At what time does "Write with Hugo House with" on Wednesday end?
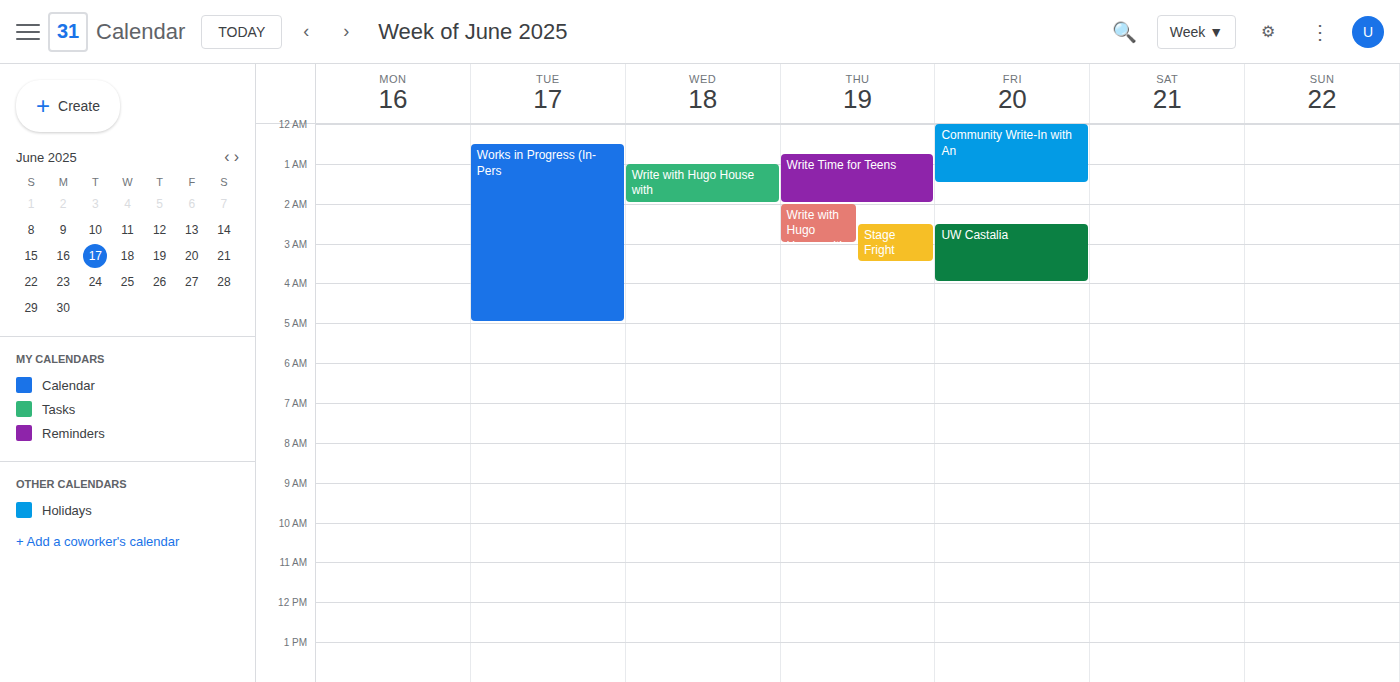
2:00 AM